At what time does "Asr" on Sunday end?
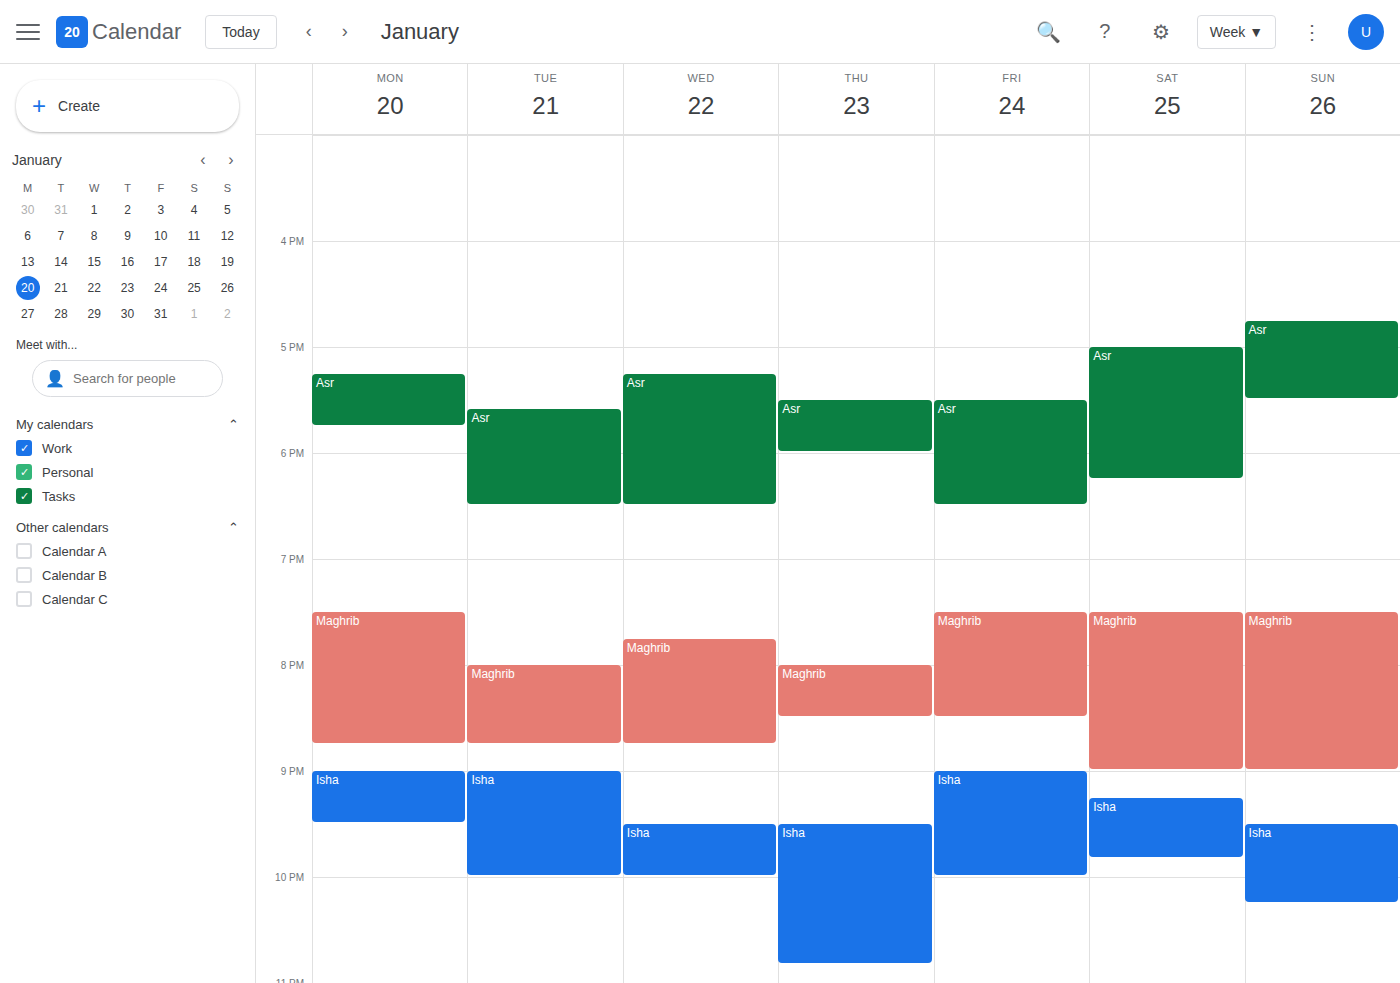
5:30 PM